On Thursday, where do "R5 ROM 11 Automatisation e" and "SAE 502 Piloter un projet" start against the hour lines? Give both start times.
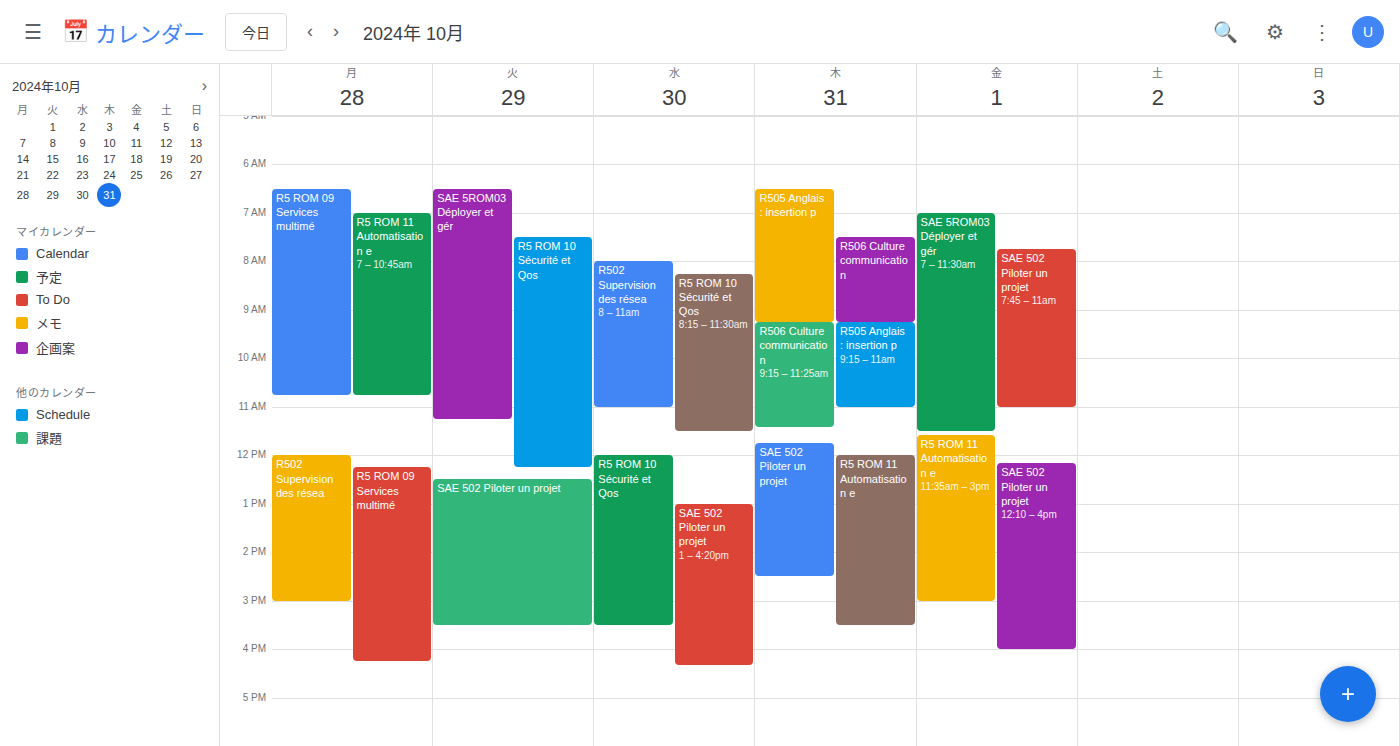
"R5 ROM 11 Automatisation e": 12:00 PM, exactly on the 12 PM line. "SAE 502 Piloter un projet": 11:45 AM, neither: three quarters of the way from the 11 AM line to the 12 PM line.